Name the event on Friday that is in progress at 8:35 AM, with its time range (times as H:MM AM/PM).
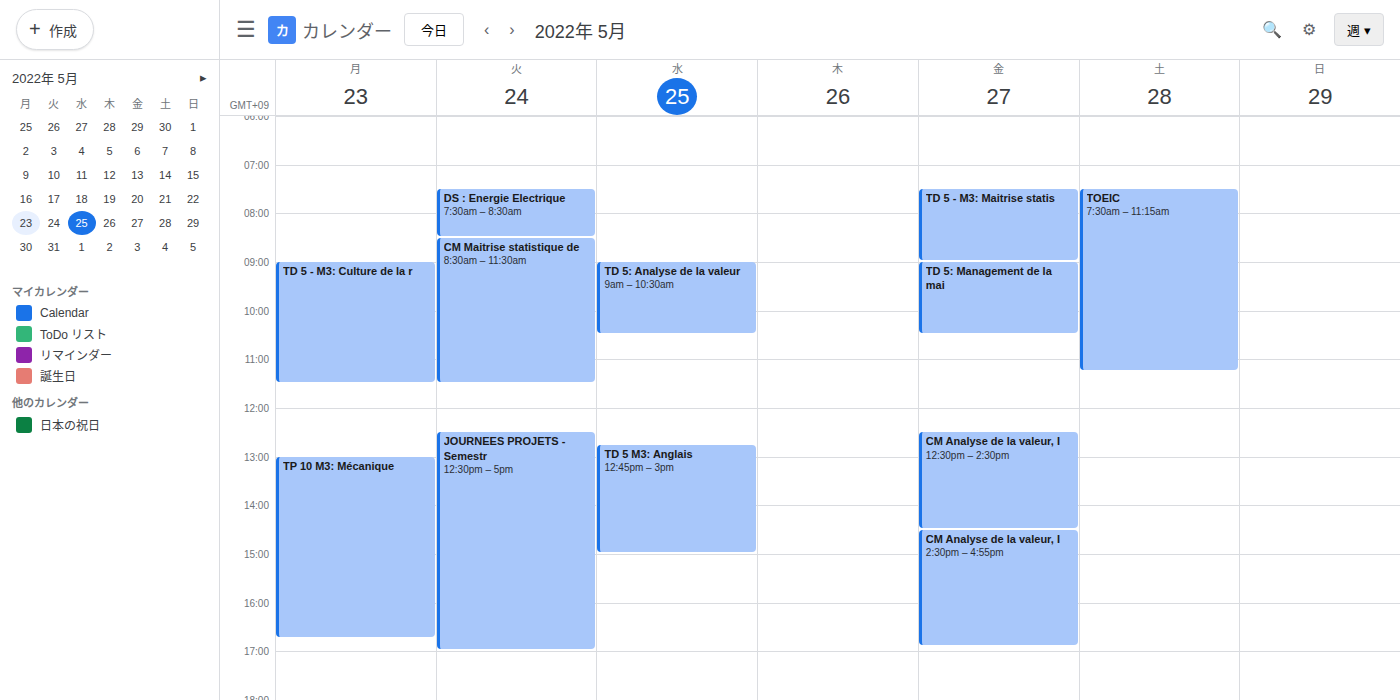
"TD 5 - M3: Maitrise statis", 7:30 AM to 9:00 AM